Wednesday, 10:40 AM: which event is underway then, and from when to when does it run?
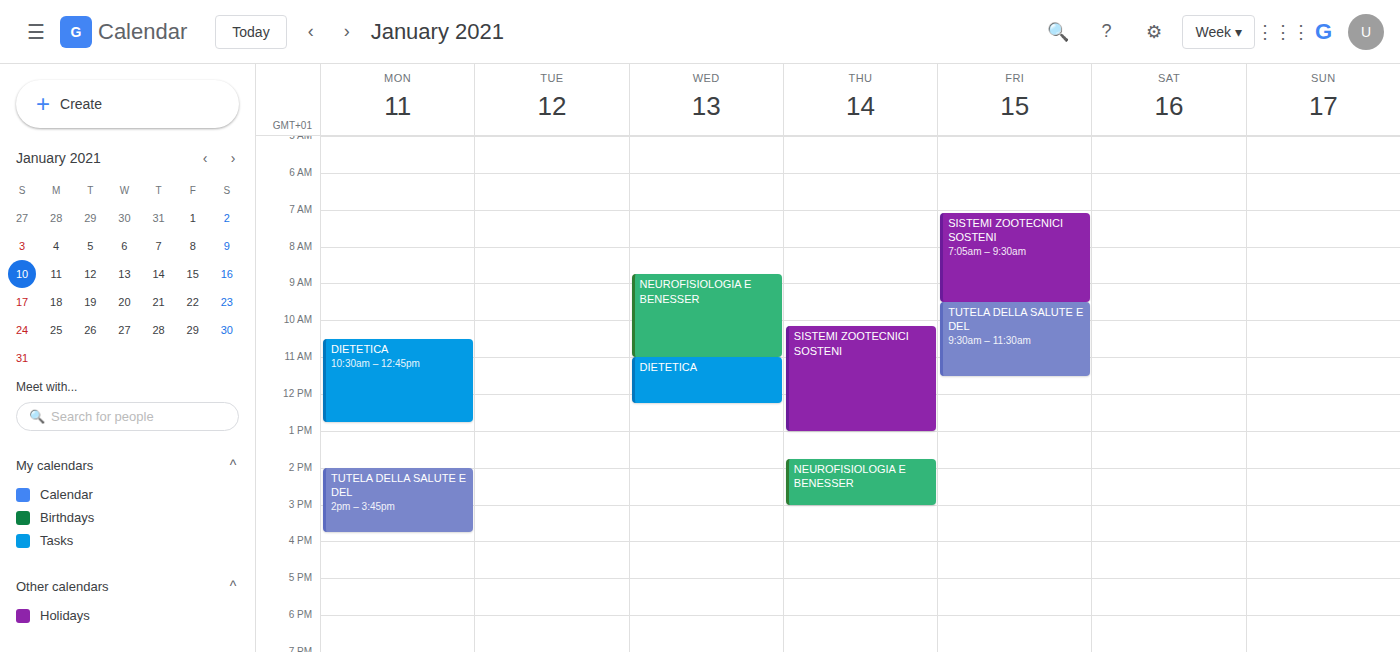
"NEUROFISIOLOGIA E BENESSER", 8:45 AM to 11:00 AM